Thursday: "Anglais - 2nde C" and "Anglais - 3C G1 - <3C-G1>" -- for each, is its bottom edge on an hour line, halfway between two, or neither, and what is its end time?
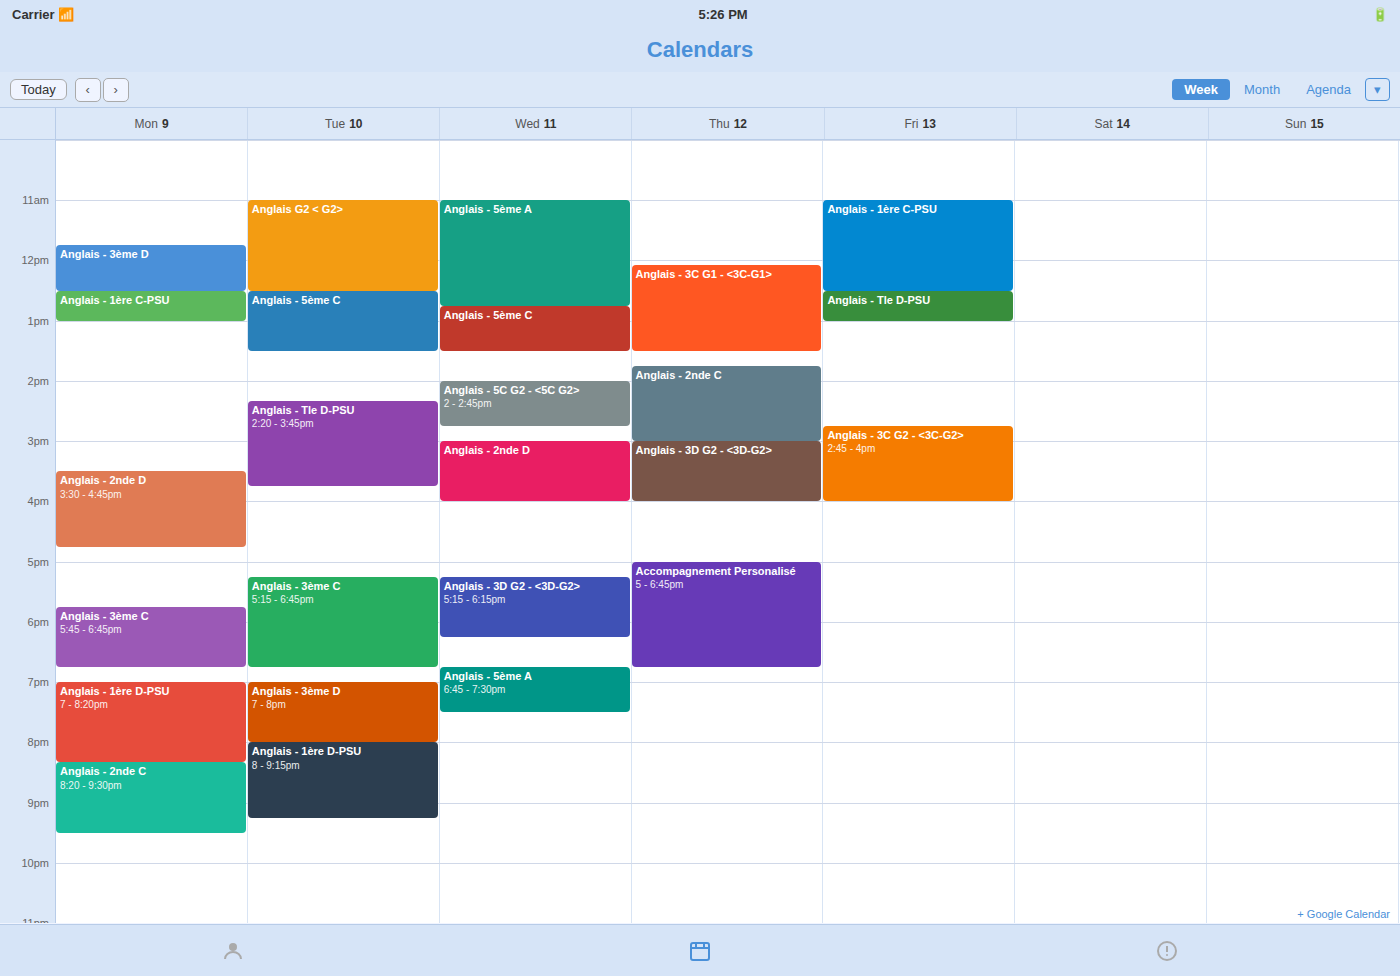
"Anglais - 2nde C": 3:00 PM, exactly on the 3 PM line. "Anglais - 3C G1 - <3C-G1>": 1:30 PM, halfway between the 1 PM and 2 PM lines.